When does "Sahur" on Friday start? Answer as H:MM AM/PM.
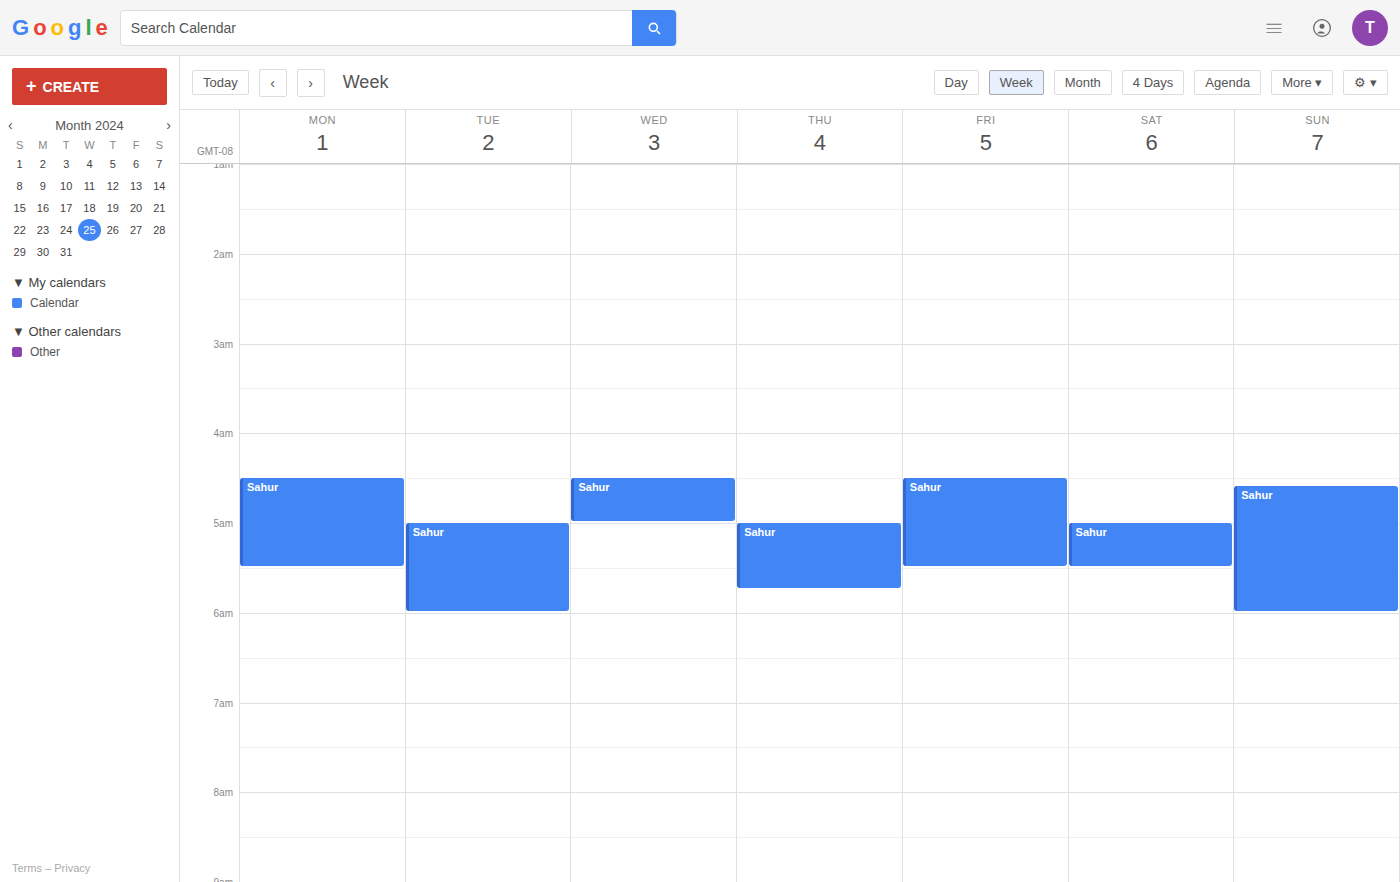
4:30 AM